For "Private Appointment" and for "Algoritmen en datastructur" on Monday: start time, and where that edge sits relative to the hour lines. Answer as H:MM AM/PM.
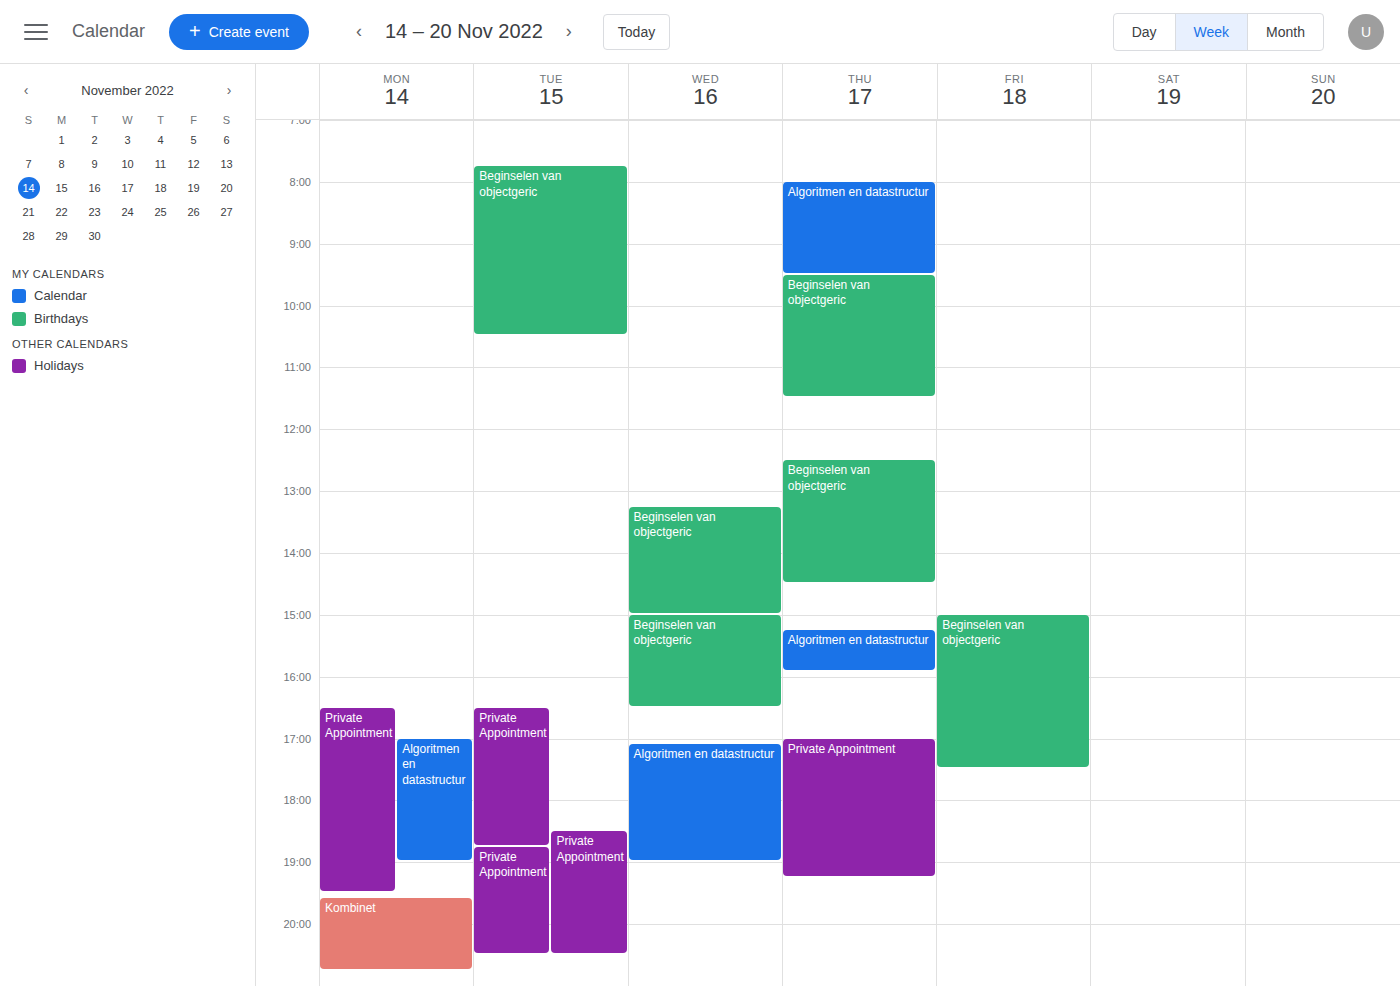
"Private Appointment": 4:30 PM, halfway between the 4 PM and 5 PM lines. "Algoritmen en datastructur": 5:00 PM, exactly on the 5 PM line.